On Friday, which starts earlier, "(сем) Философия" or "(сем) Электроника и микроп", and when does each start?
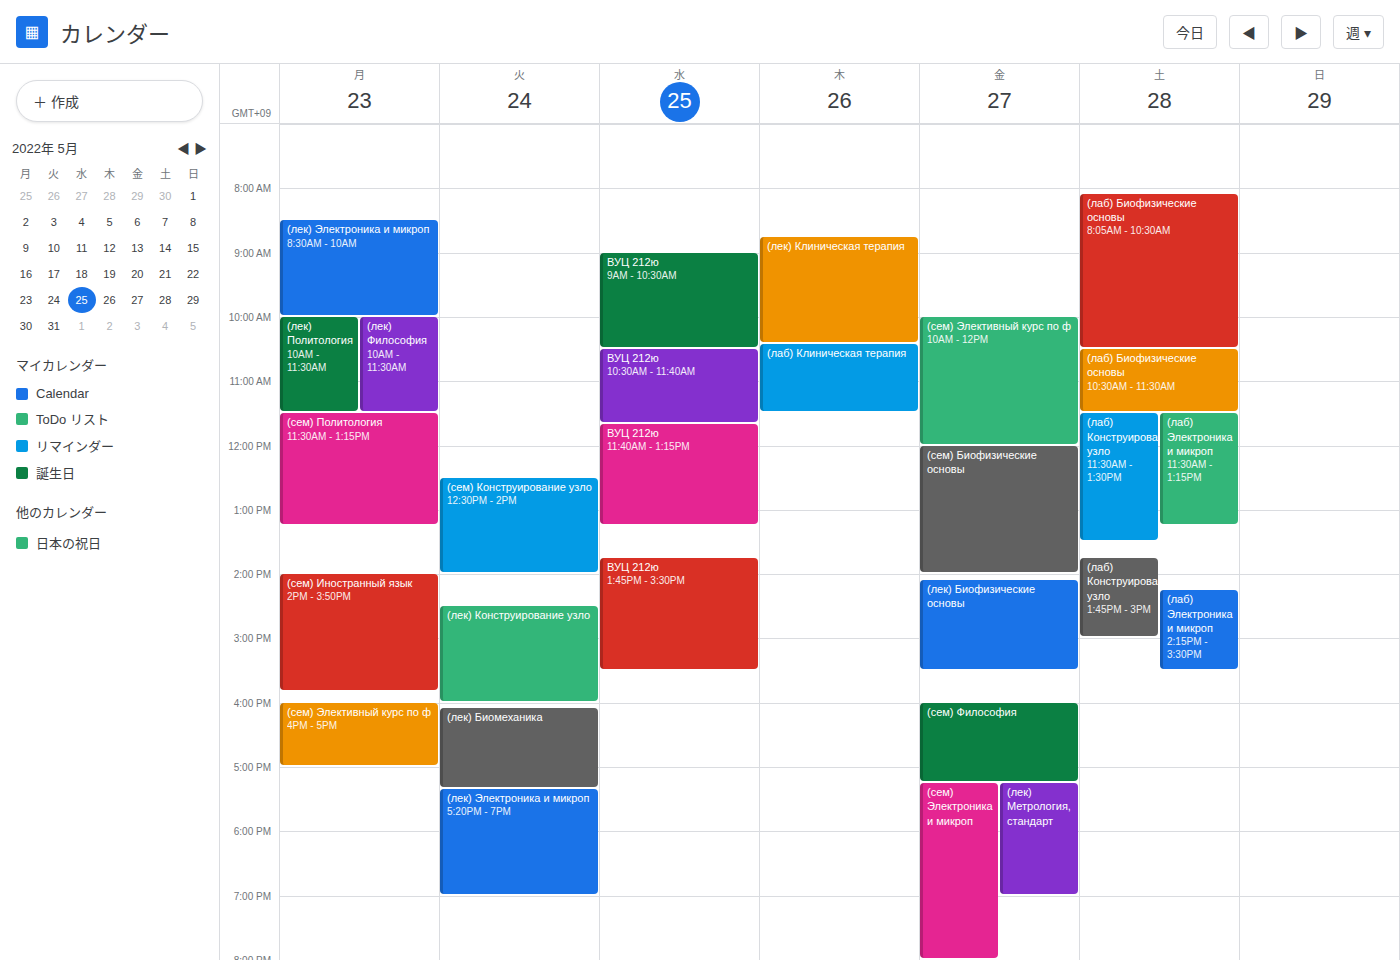
"(сем) Философия" 4:00 PM; "(сем) Электроника и микроп" 5:15 PM.